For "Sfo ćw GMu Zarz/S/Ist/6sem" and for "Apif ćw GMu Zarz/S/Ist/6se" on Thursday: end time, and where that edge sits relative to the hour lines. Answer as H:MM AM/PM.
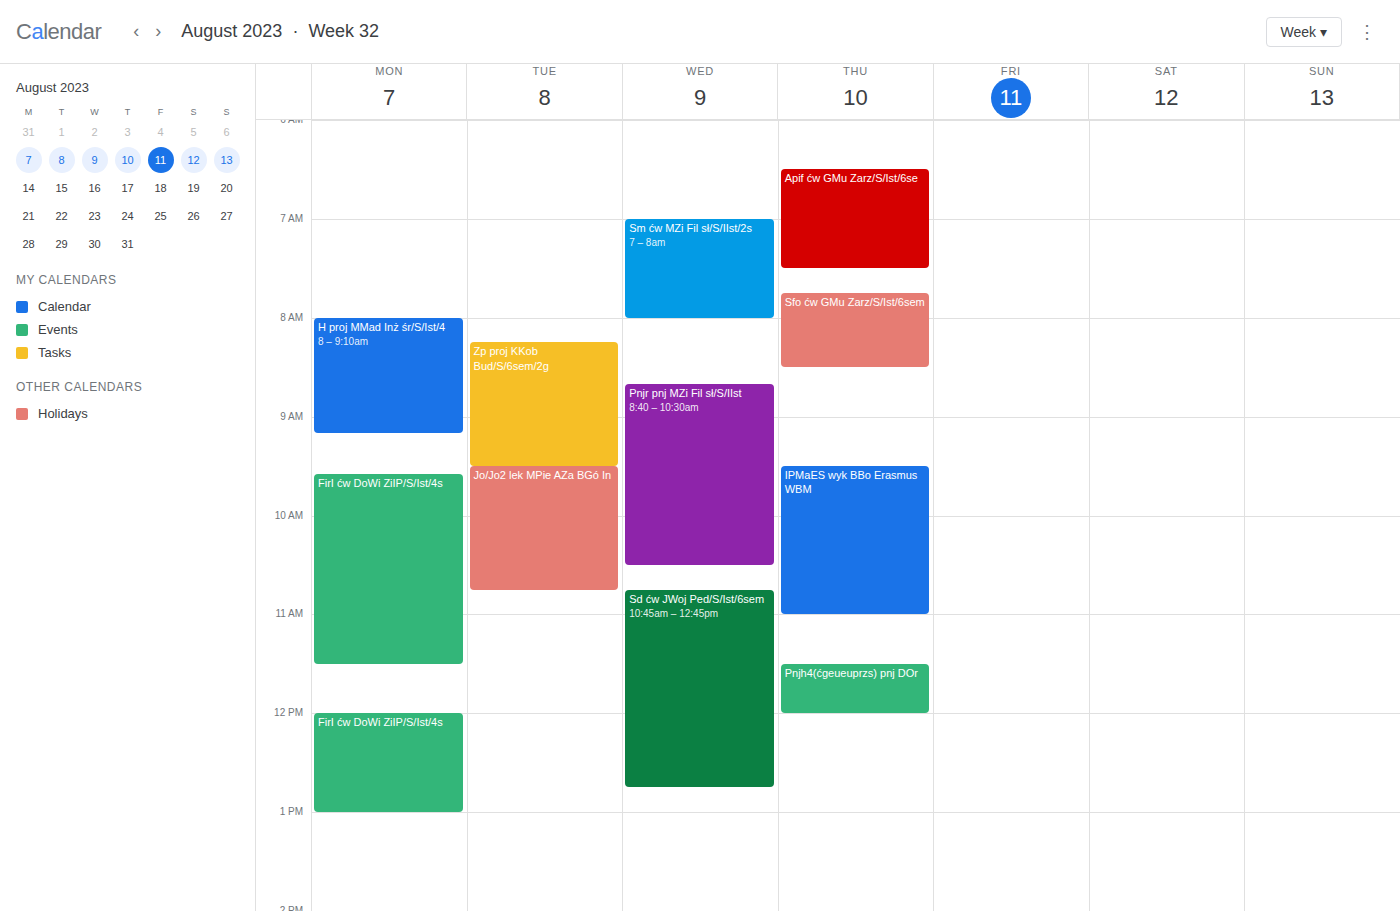
"Sfo ćw GMu Zarz/S/Ist/6sem": 8:30 AM, halfway between the 8 AM and 9 AM lines. "Apif ćw GMu Zarz/S/Ist/6se": 7:30 AM, halfway between the 7 AM and 8 AM lines.